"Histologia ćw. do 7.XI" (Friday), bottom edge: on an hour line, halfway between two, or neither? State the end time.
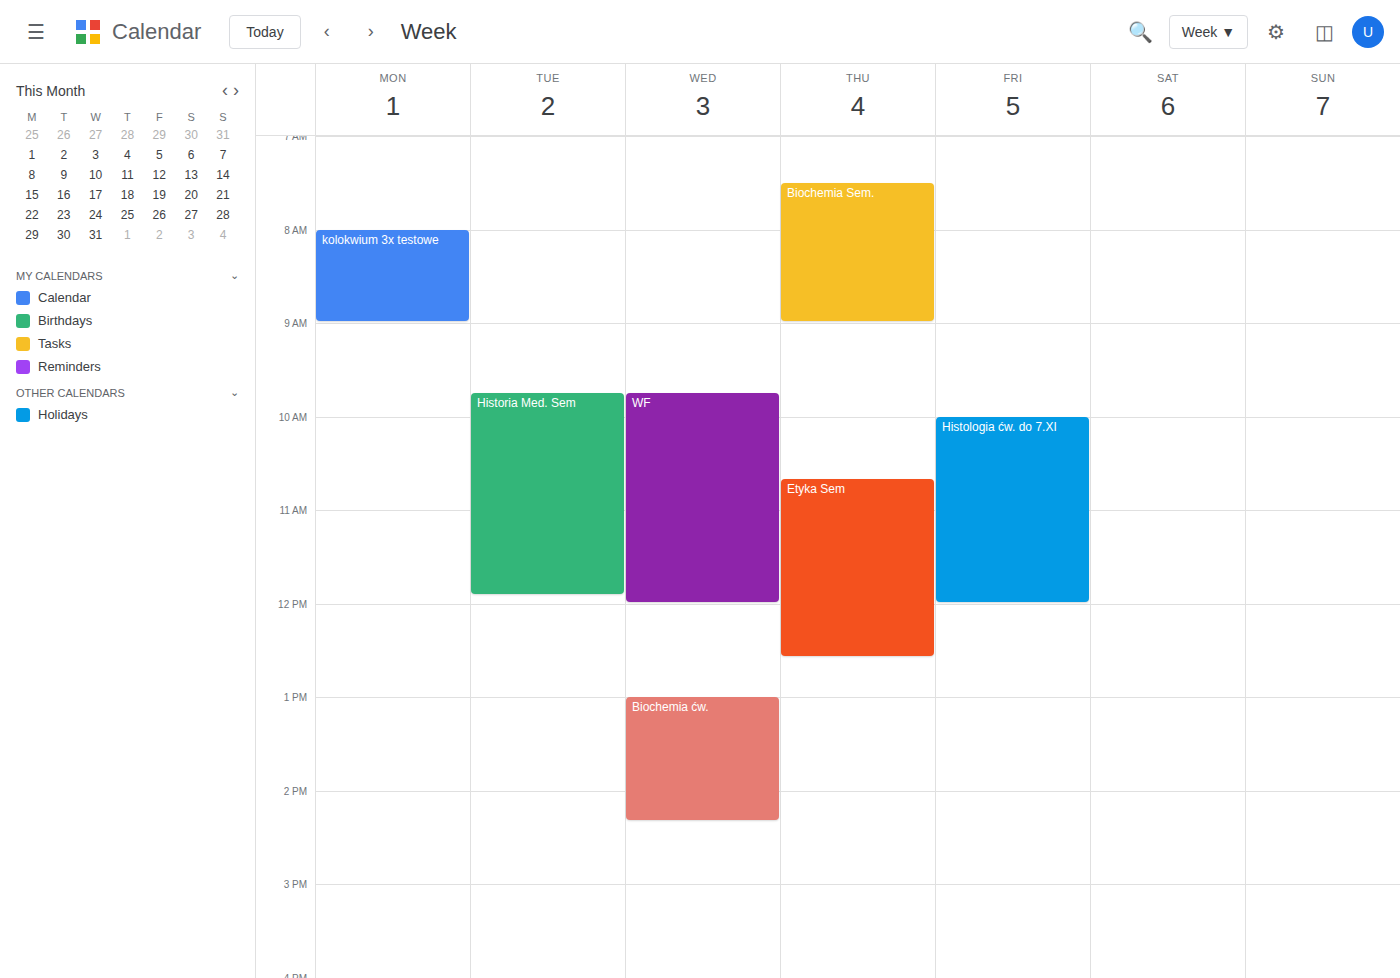
12:00 PM -- exactly on the 12 PM line.